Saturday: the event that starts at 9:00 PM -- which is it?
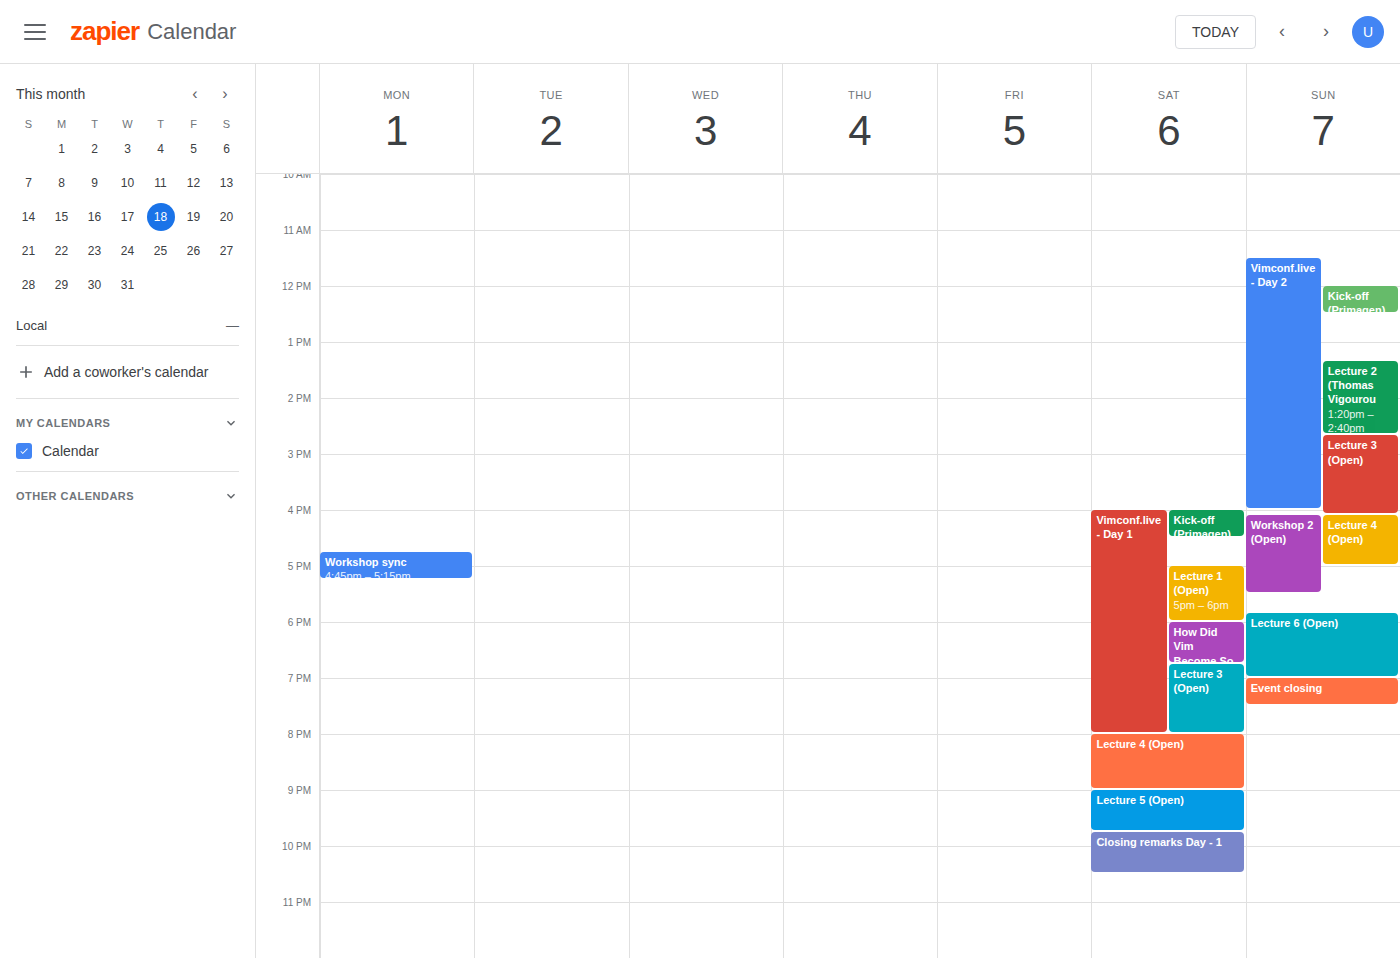
"Lecture 5 (Open)"